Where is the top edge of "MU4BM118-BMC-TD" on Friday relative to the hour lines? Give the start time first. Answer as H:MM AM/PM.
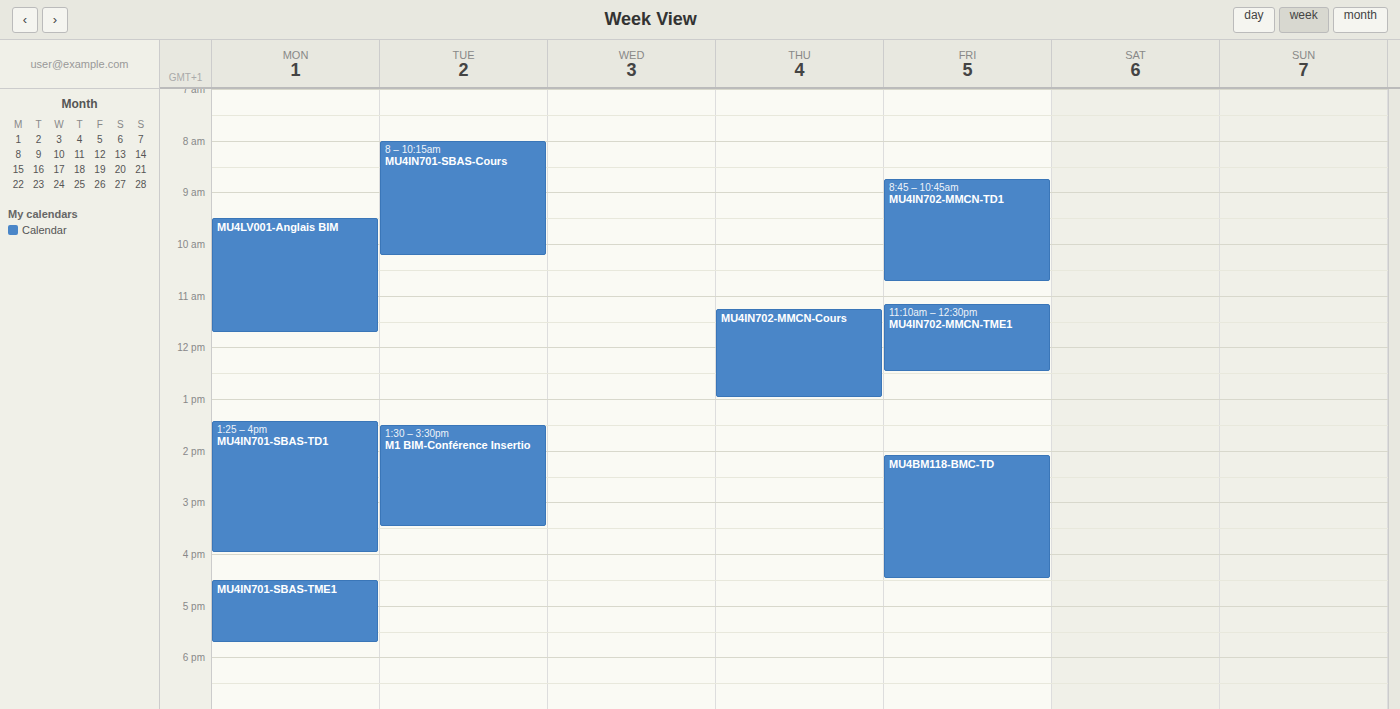
2:05 PM -- neither: 5 minutes below the 2 PM line and 55 minutes above the 3 PM line.